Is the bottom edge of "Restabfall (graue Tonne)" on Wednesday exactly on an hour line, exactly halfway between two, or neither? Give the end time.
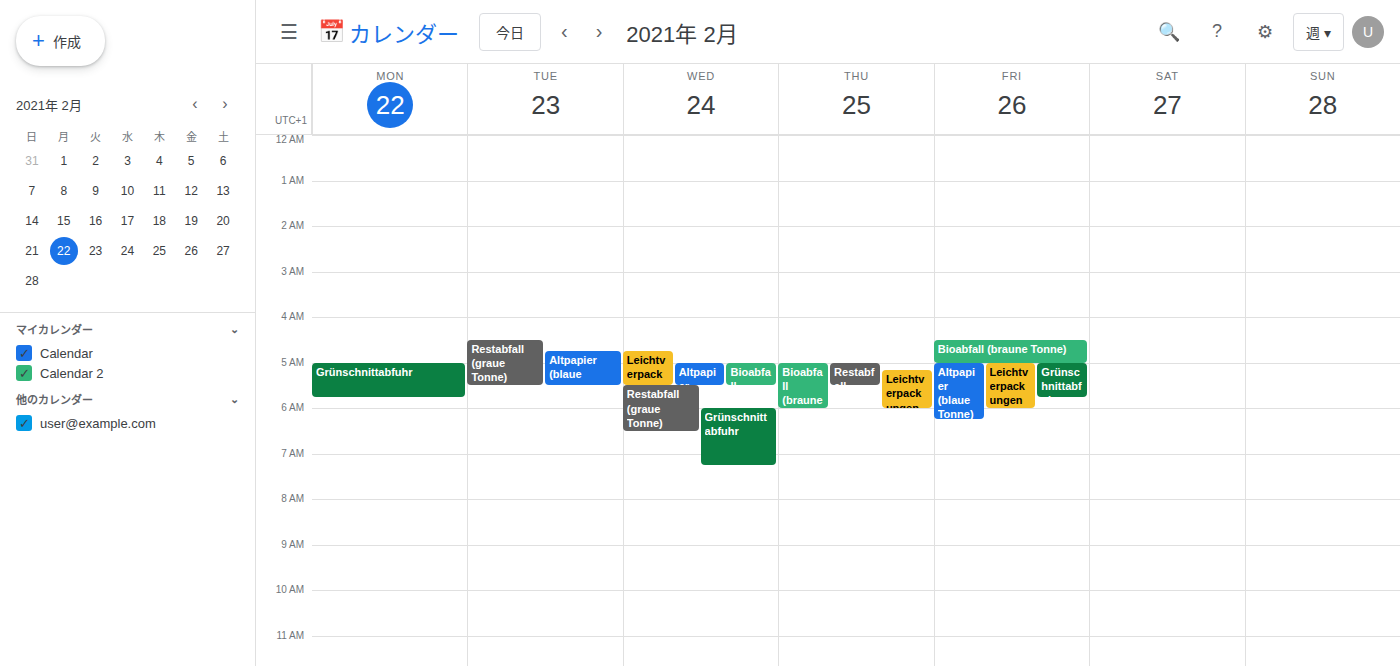
6:30 AM -- halfway between the 6 AM and 7 AM lines.